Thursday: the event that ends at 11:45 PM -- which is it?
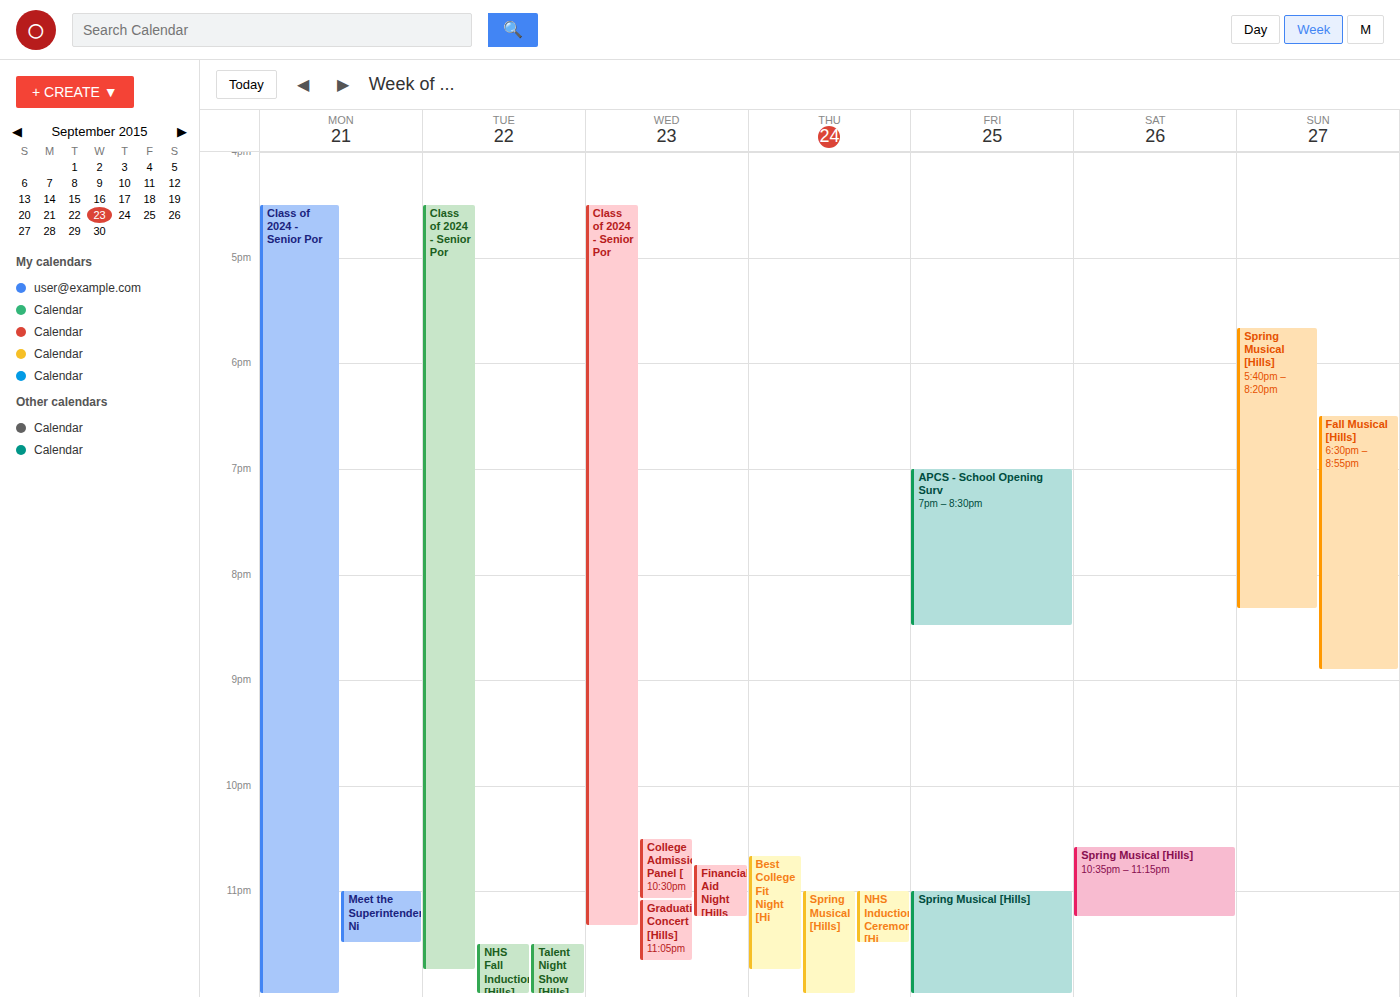
"Best College Fit Night [Hi"